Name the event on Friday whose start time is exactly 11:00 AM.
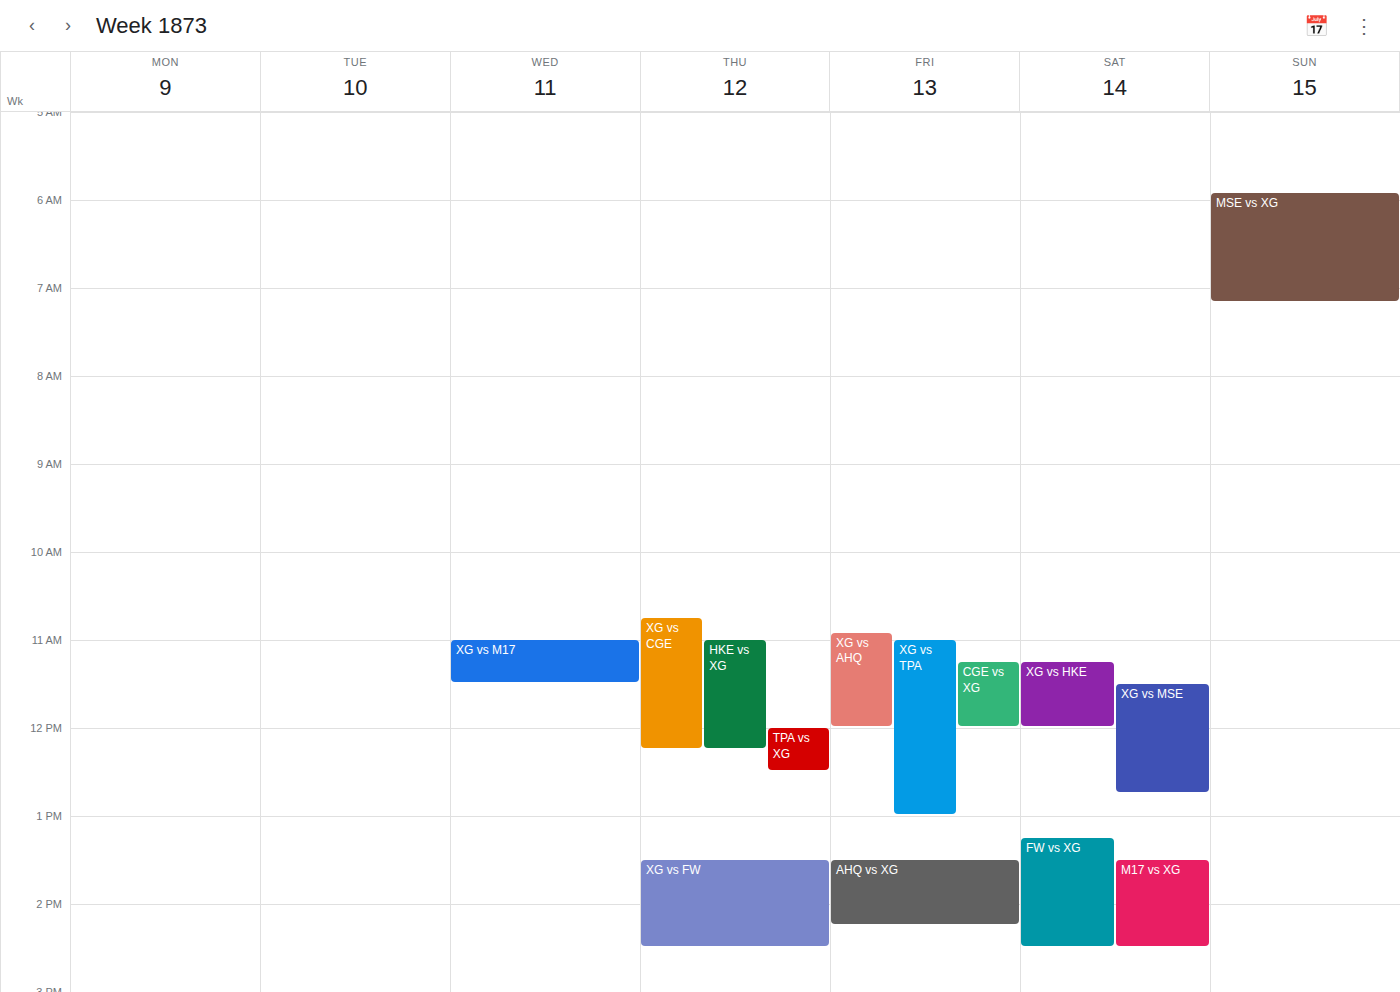
"XG vs TPA"